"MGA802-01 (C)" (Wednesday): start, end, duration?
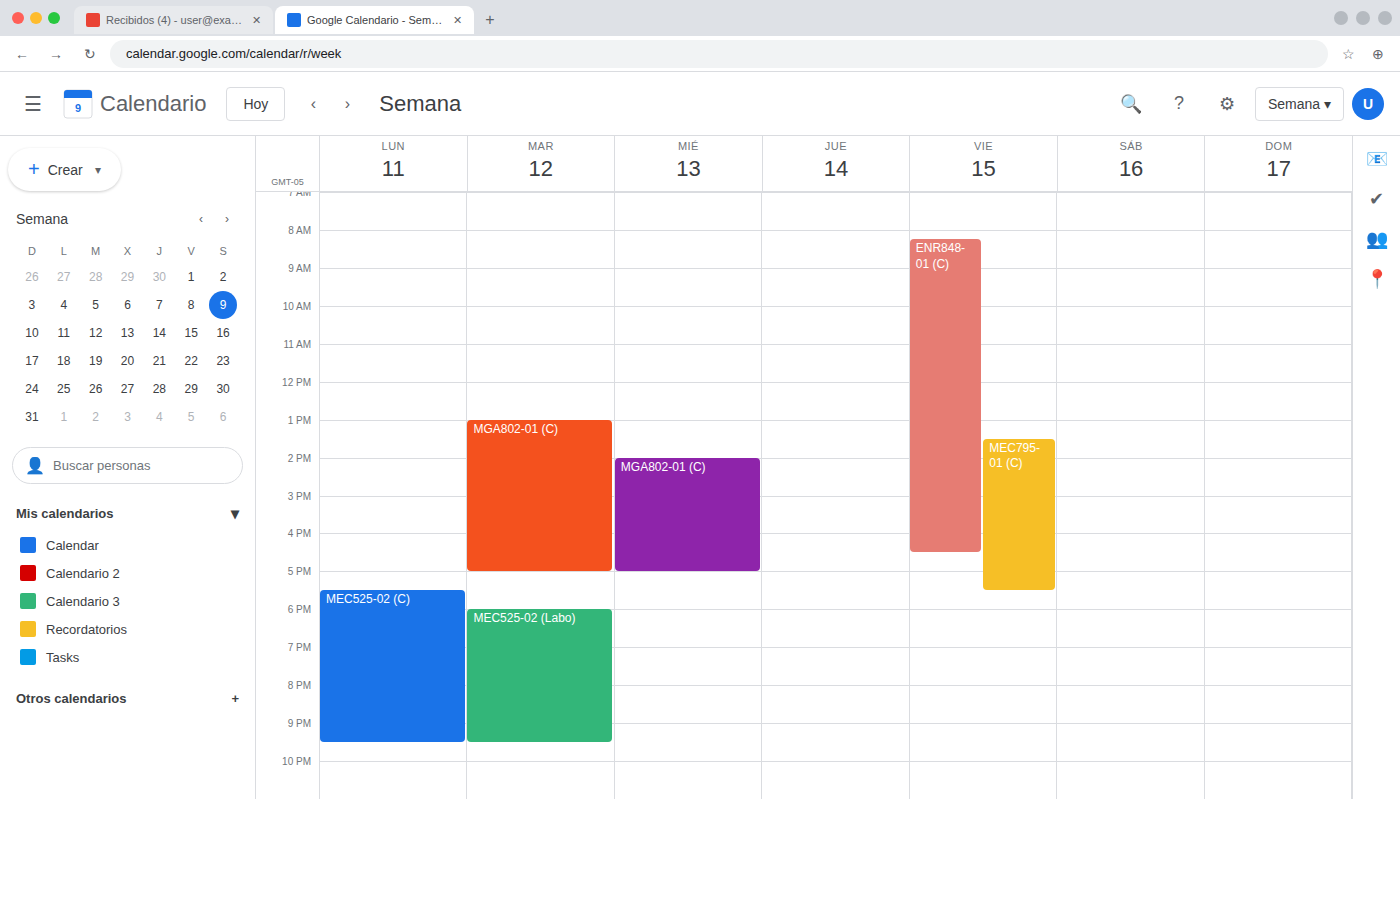
2:00 PM to 5:00 PM, 3 hours